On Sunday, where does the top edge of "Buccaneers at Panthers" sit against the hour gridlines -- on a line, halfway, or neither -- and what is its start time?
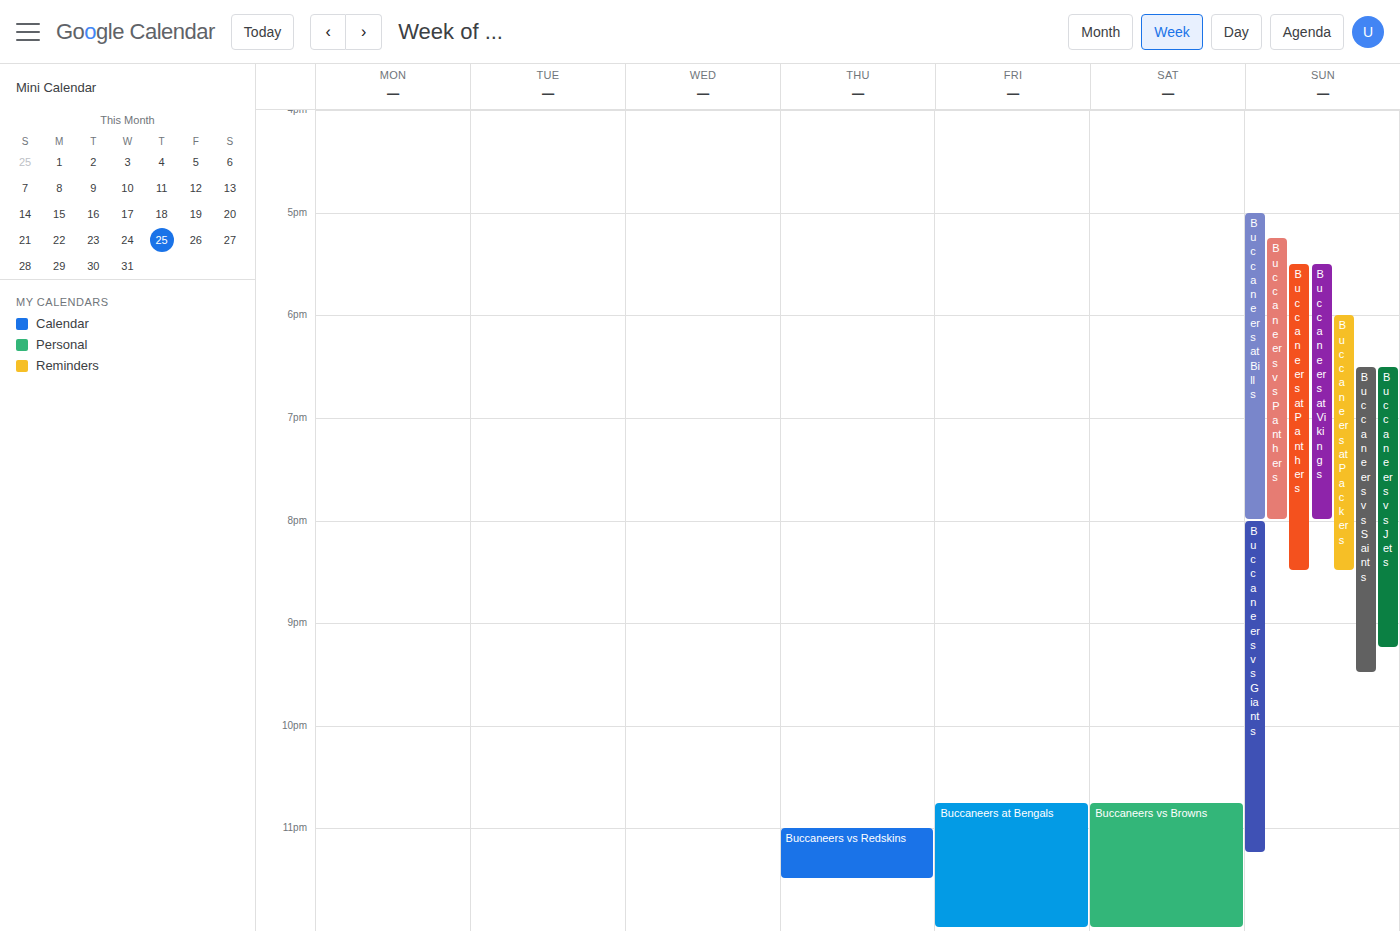
5:30 PM -- halfway between the 5 PM and 6 PM lines.